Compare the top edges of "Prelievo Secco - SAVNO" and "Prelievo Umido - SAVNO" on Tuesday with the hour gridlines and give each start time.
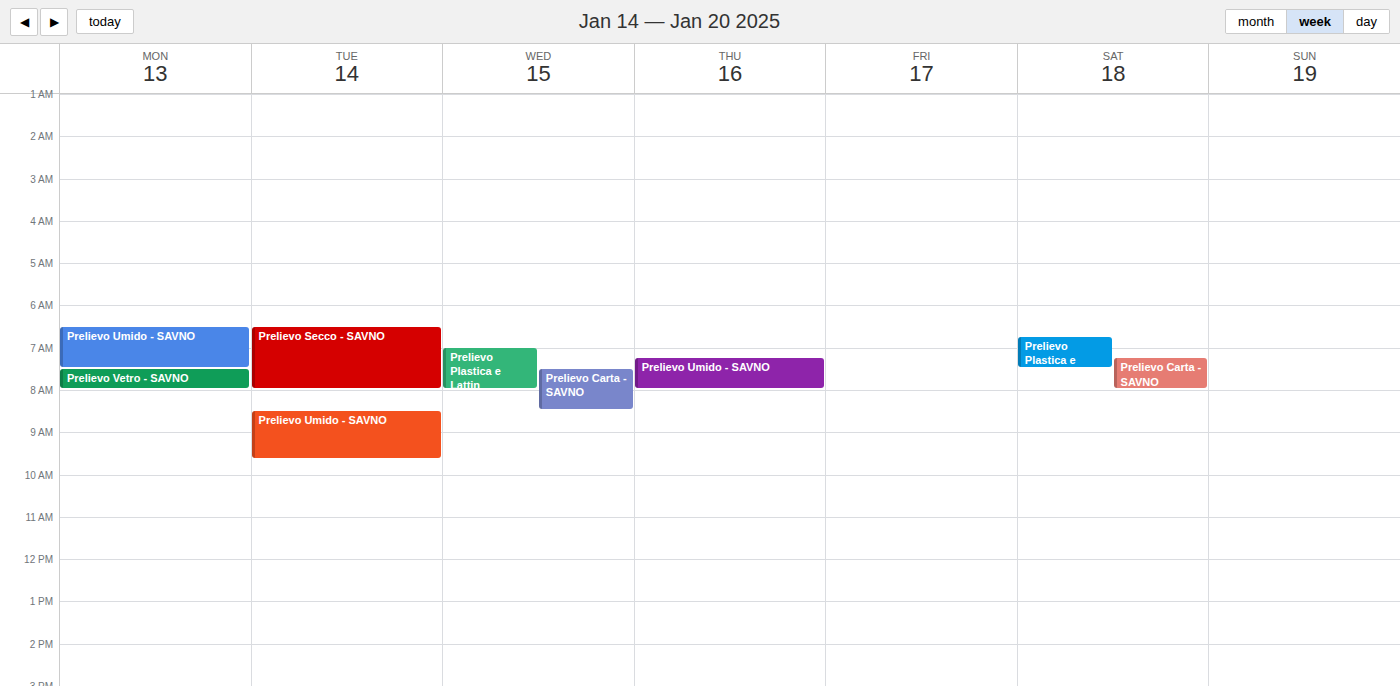
"Prelievo Secco - SAVNO": 6:30 AM, halfway between the 6 AM and 7 AM lines. "Prelievo Umido - SAVNO": 8:30 AM, halfway between the 8 AM and 9 AM lines.